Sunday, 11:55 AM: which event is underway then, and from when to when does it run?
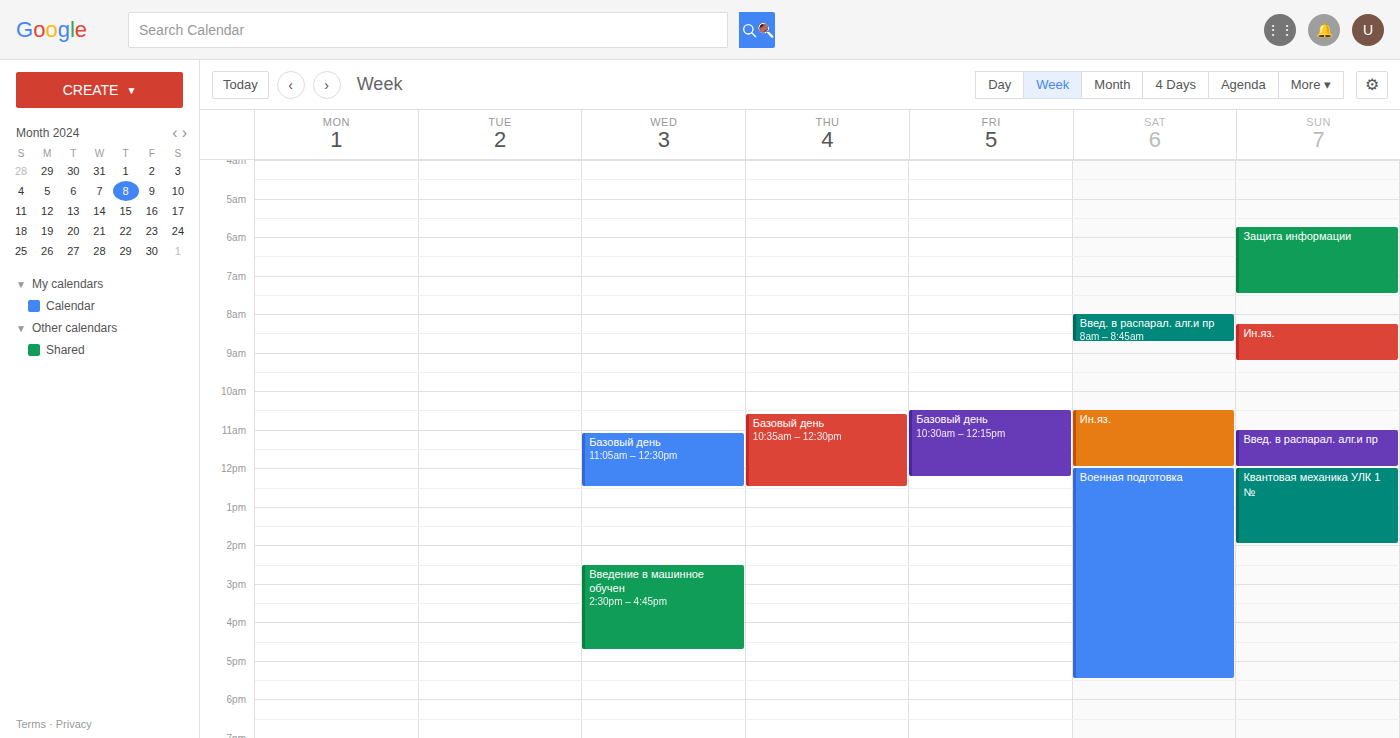
"Введ. в распарал. алг.и пр", 11:00 AM to 12:00 PM